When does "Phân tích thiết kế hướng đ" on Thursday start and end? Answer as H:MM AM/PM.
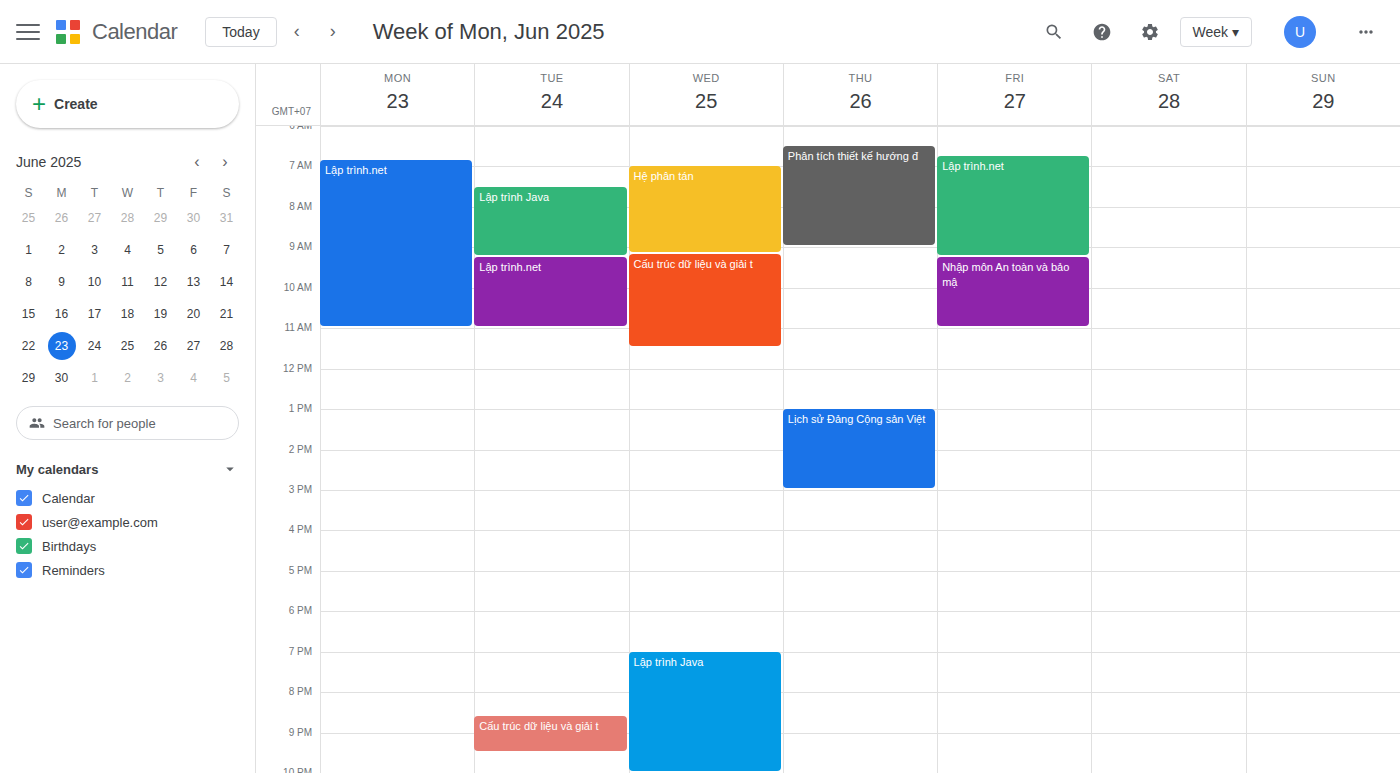
6:30 AM to 9:00 AM